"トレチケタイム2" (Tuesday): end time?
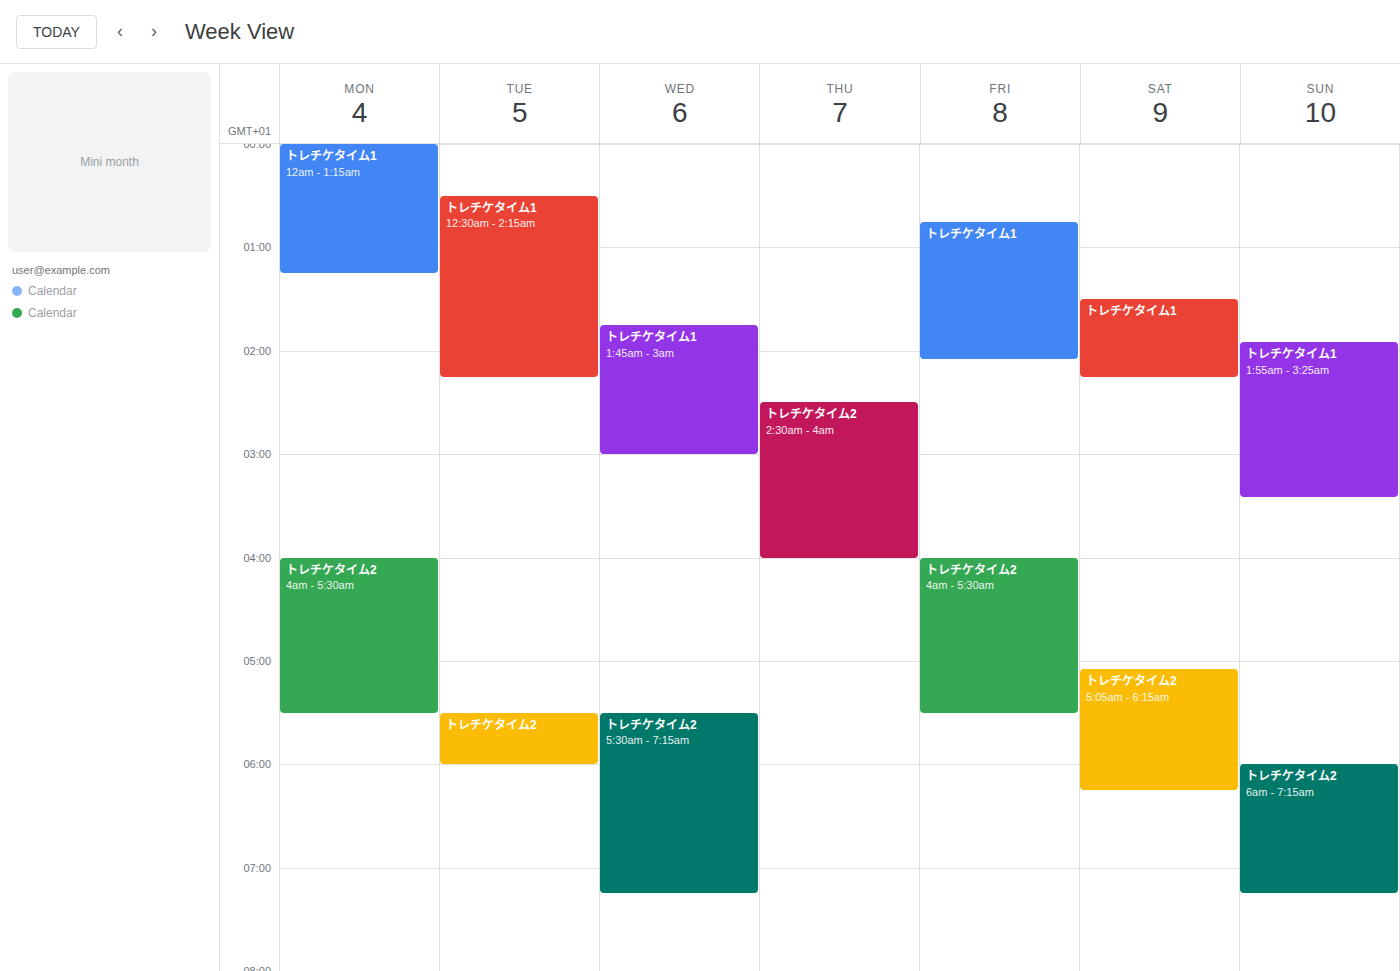
6:00 AM